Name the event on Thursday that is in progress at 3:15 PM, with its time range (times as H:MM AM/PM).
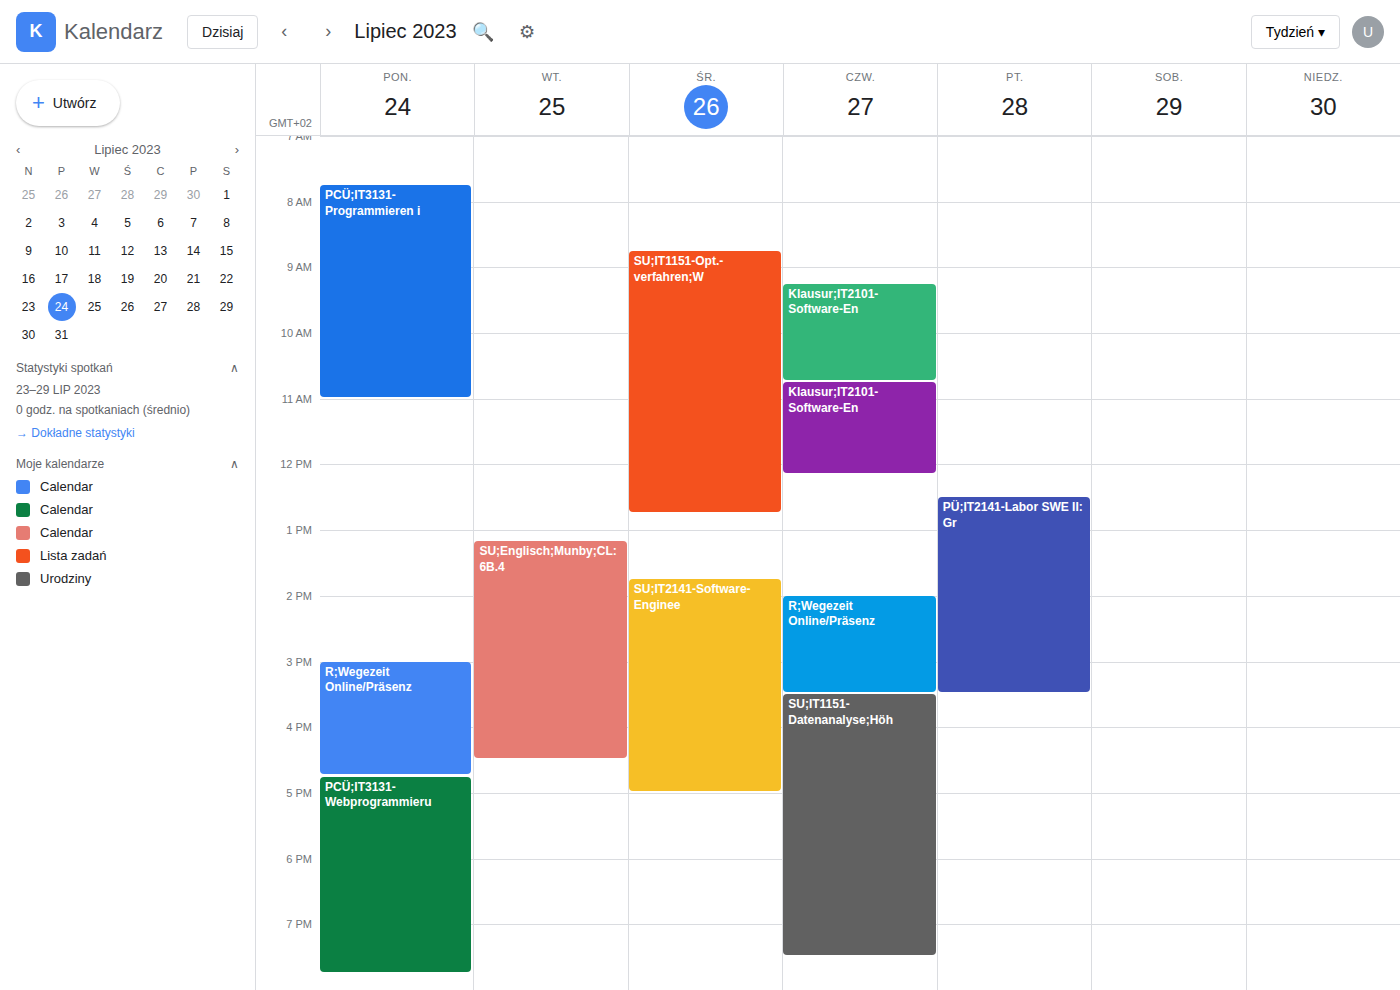
"R;Wegezeit Online/Präsenz", 2:00 PM to 3:30 PM